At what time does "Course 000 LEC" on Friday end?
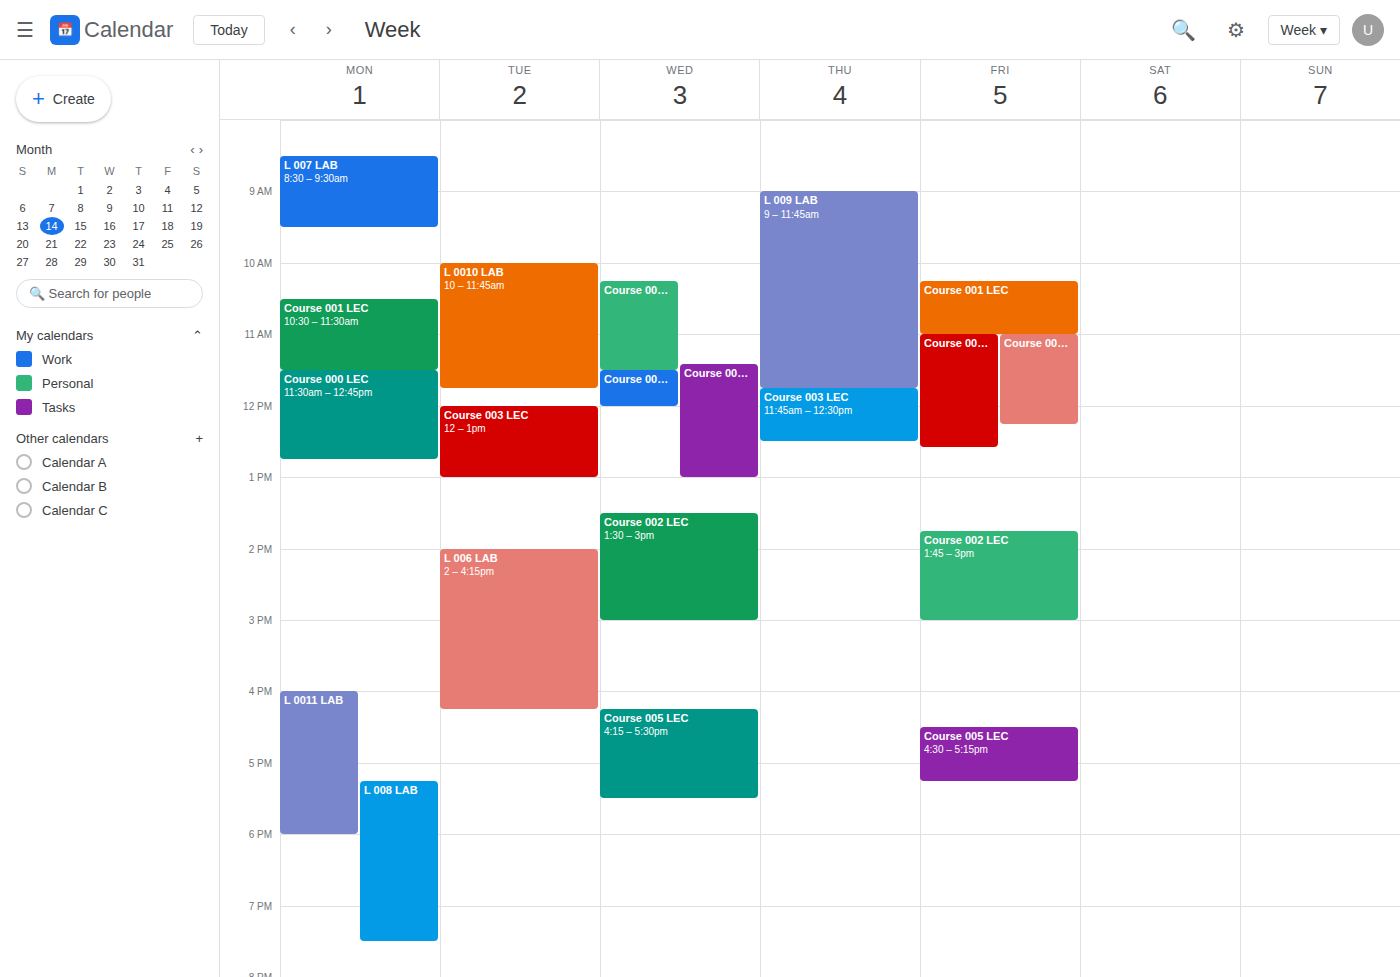
12:15